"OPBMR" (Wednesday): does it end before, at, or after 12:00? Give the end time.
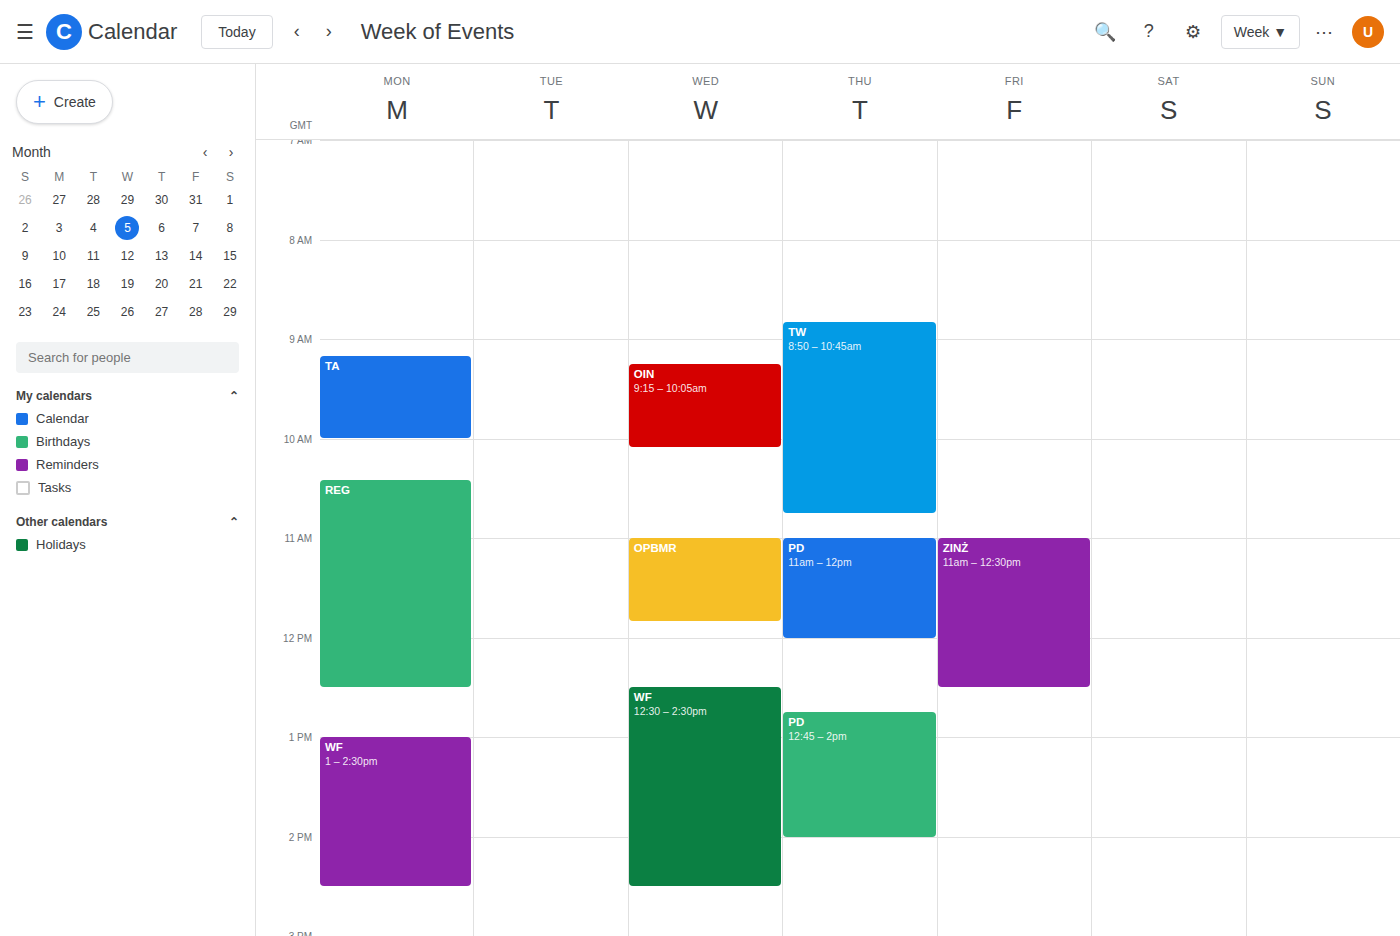
11:50 -- before 12:00, 10 minutes above the 12:00 line.